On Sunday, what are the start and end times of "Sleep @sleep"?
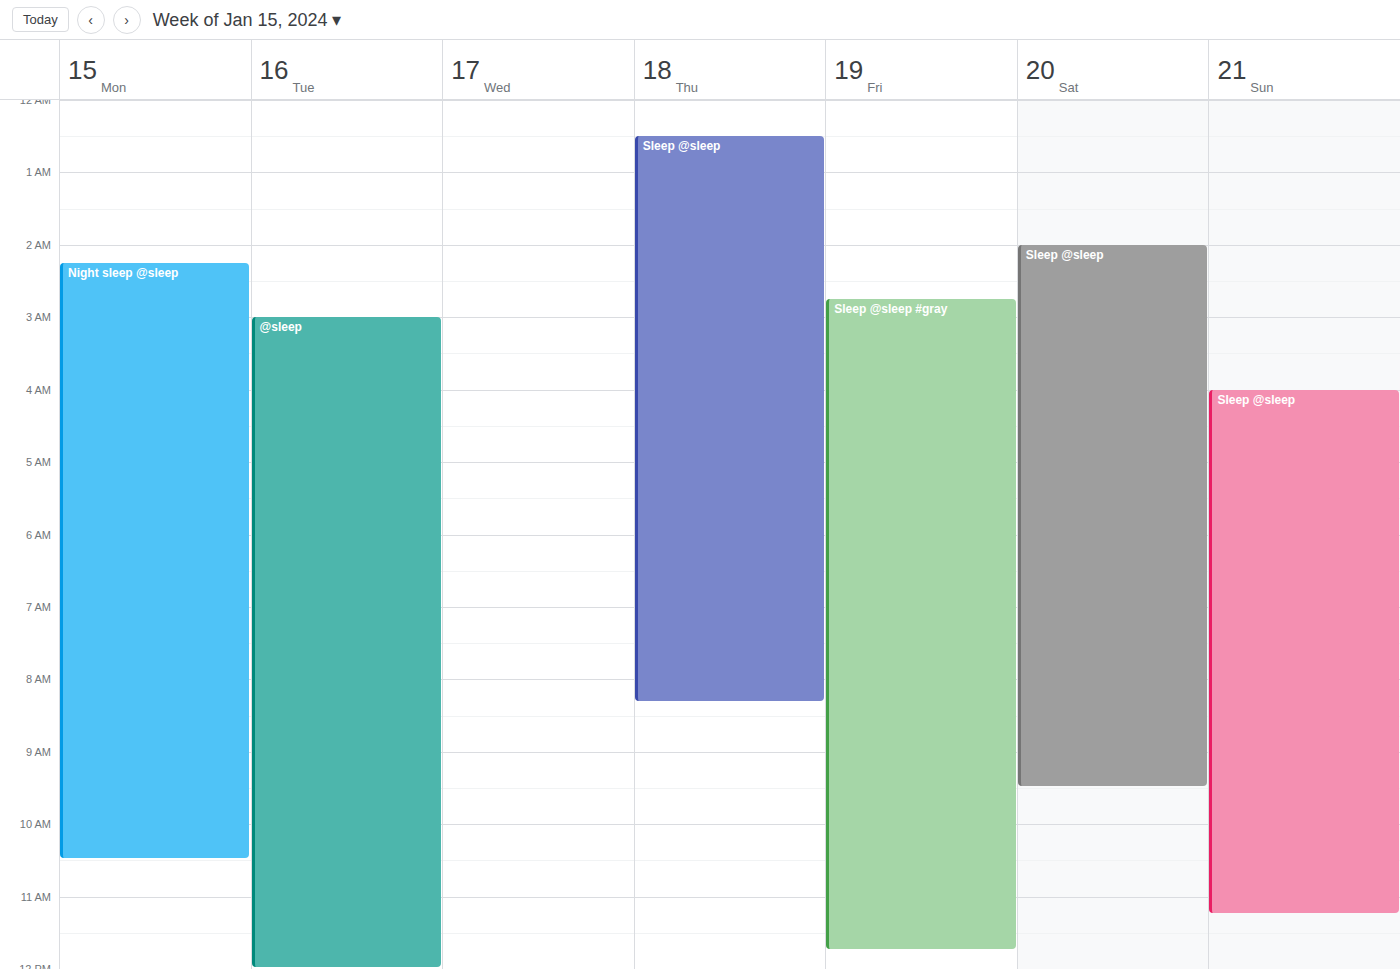
4:00 AM to 11:15 AM